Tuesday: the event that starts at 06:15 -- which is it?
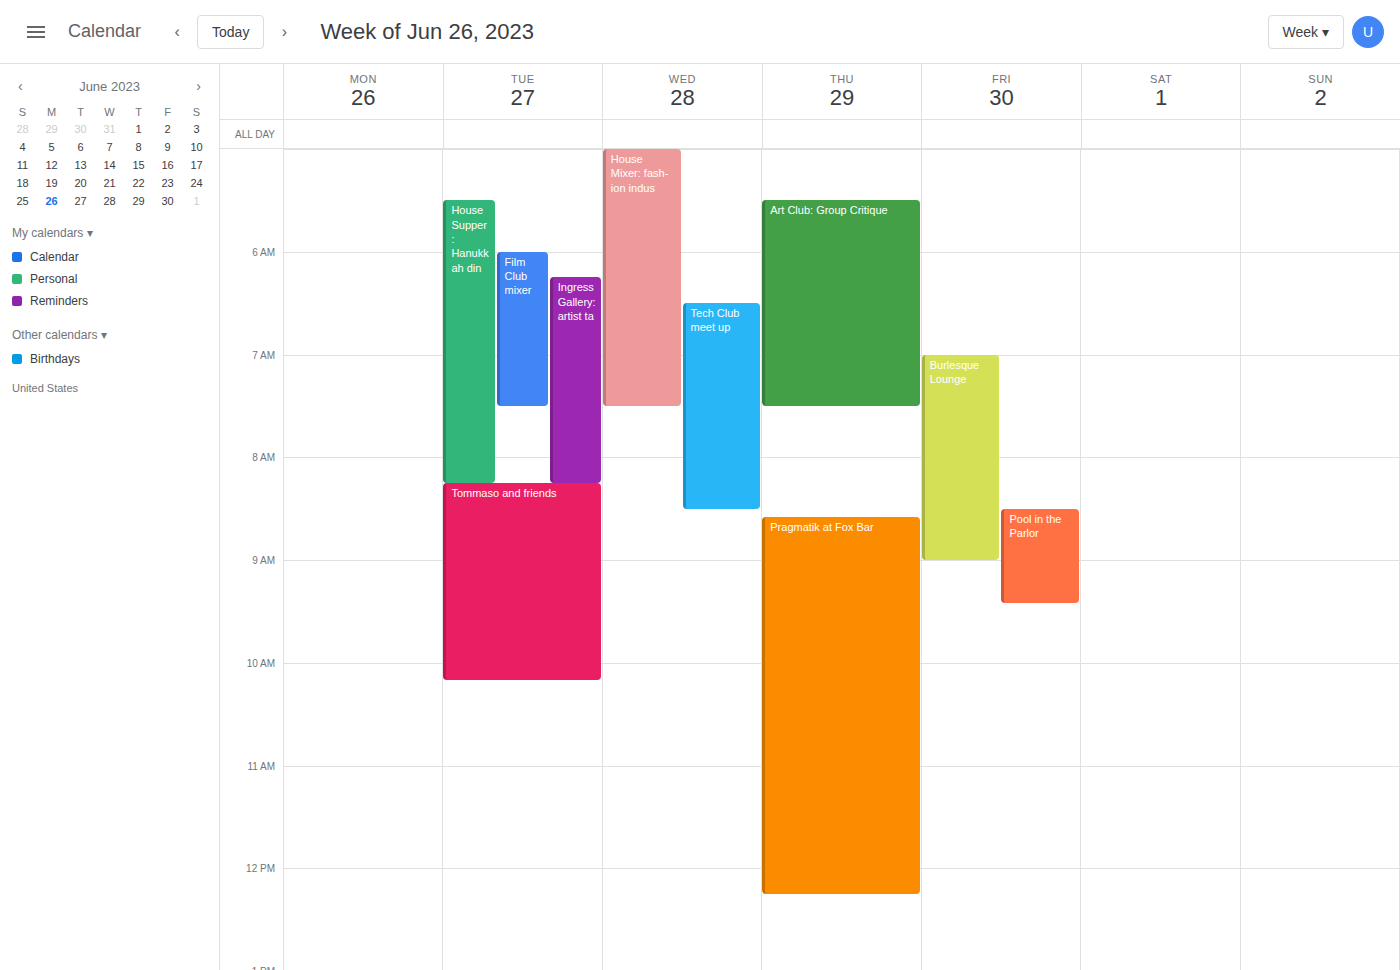
"Ingress Gallery: artist ta"